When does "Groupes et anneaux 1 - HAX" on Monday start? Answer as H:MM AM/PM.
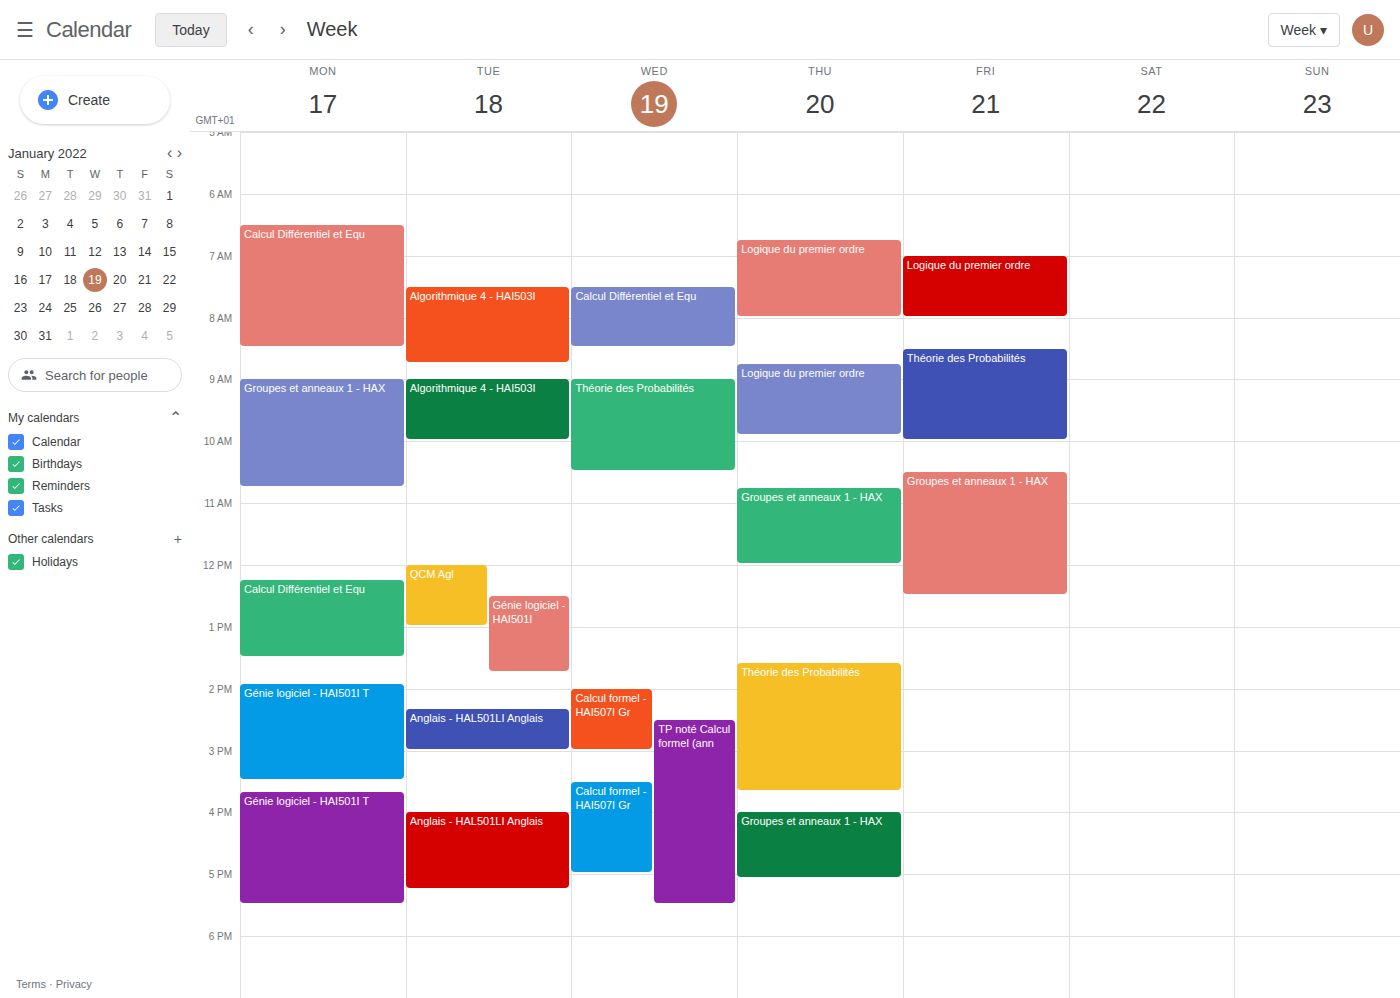
9:00 AM